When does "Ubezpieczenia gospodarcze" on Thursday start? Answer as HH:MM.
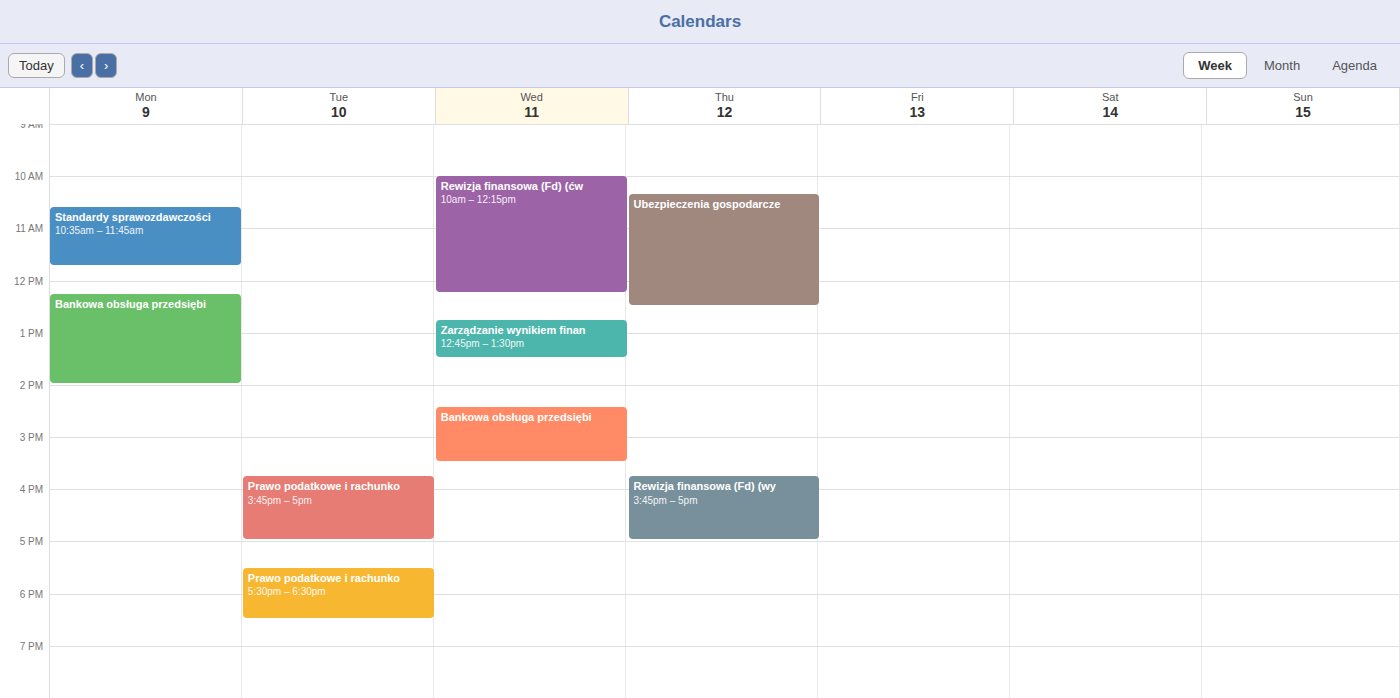
10:20